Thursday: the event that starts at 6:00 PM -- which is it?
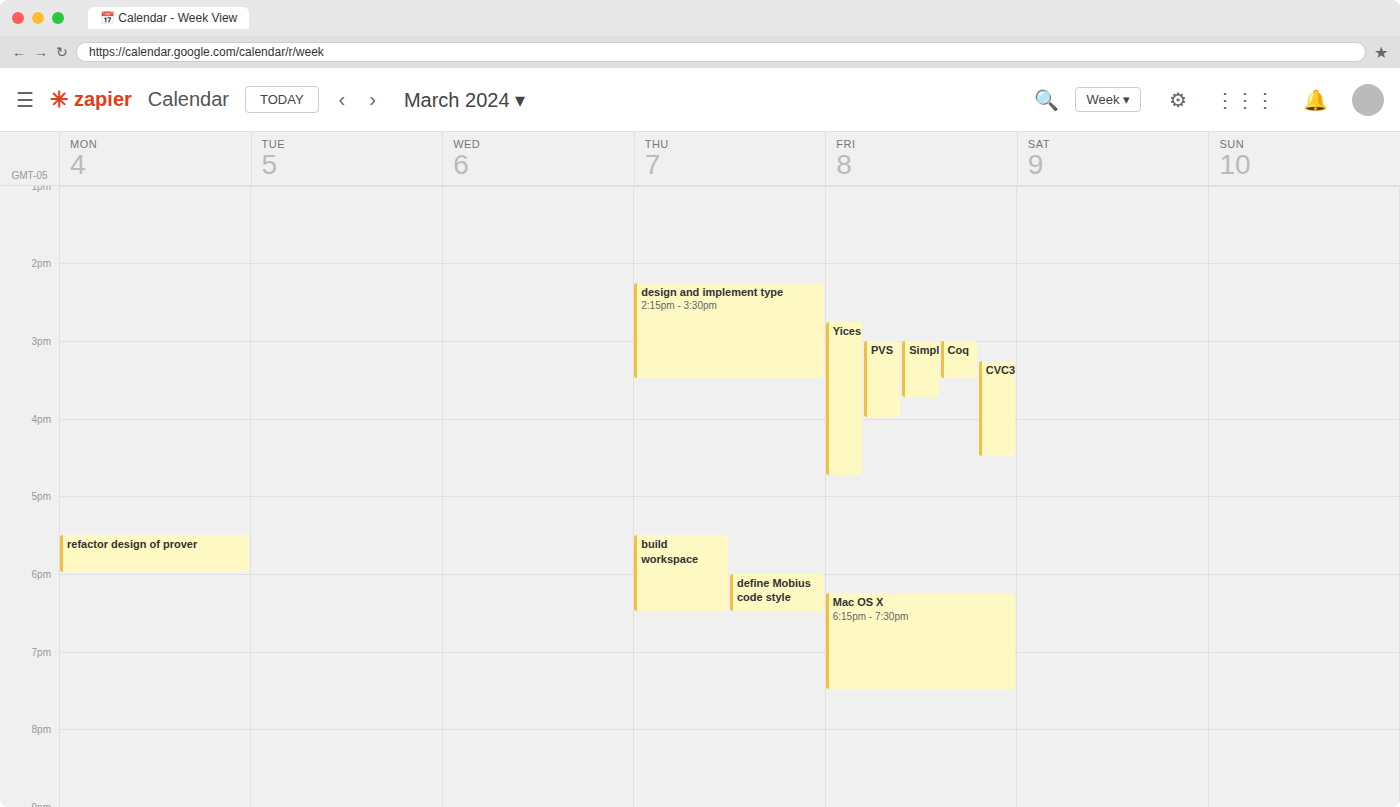
"define Mobius code style"